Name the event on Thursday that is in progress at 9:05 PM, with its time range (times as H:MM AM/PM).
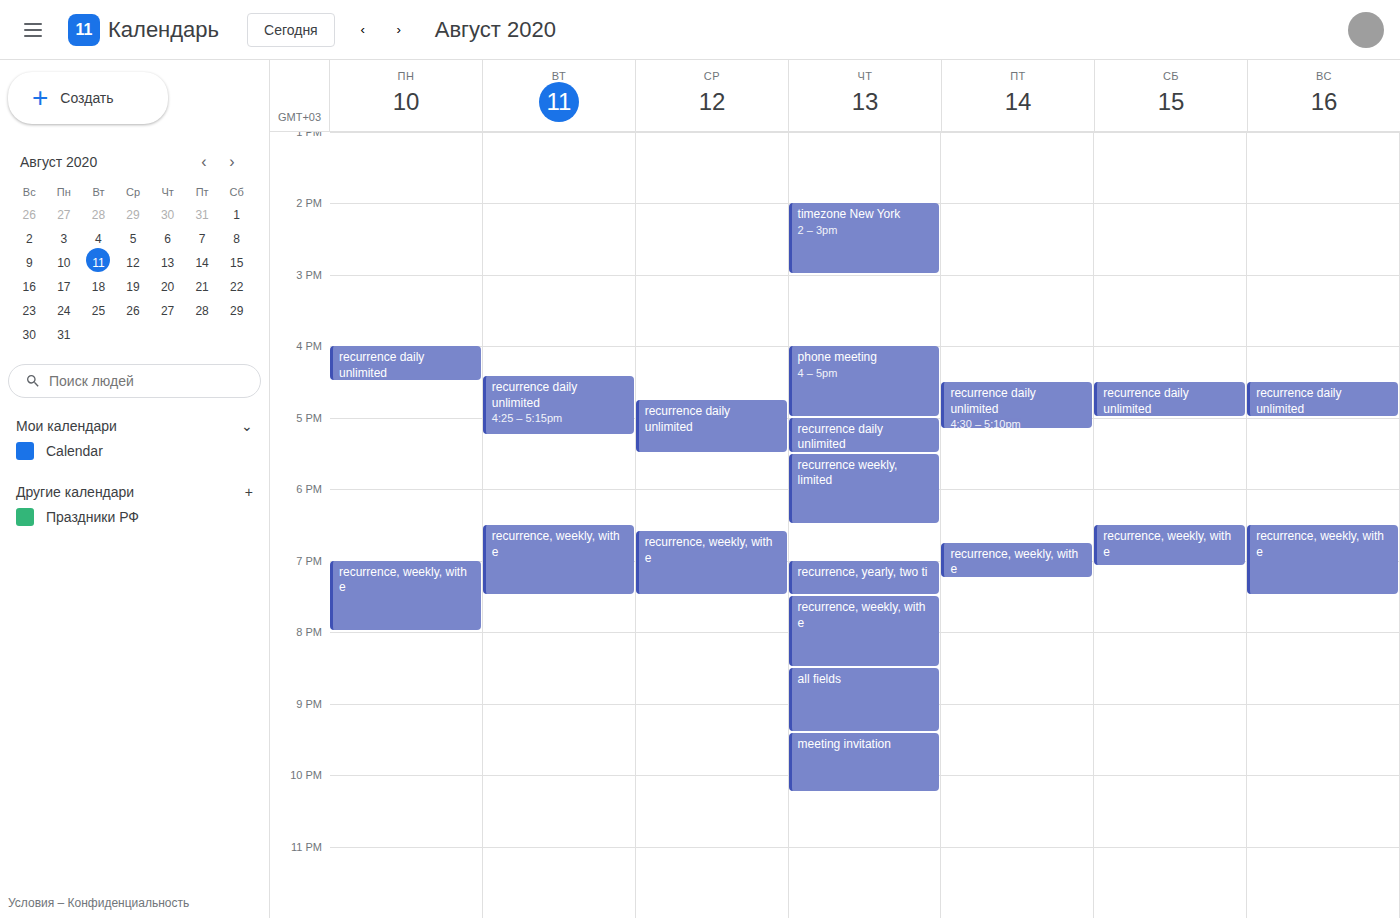
"all fields", 8:30 PM to 9:25 PM